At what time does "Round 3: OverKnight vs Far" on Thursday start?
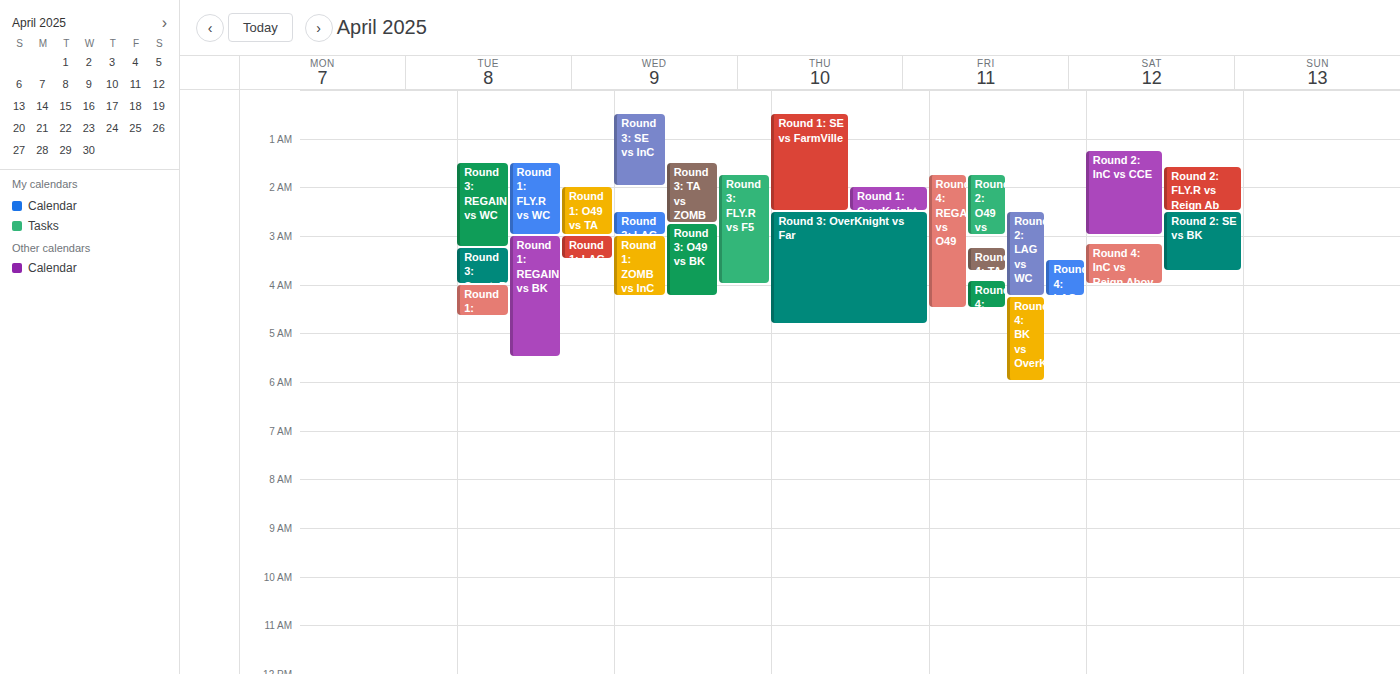
02:30